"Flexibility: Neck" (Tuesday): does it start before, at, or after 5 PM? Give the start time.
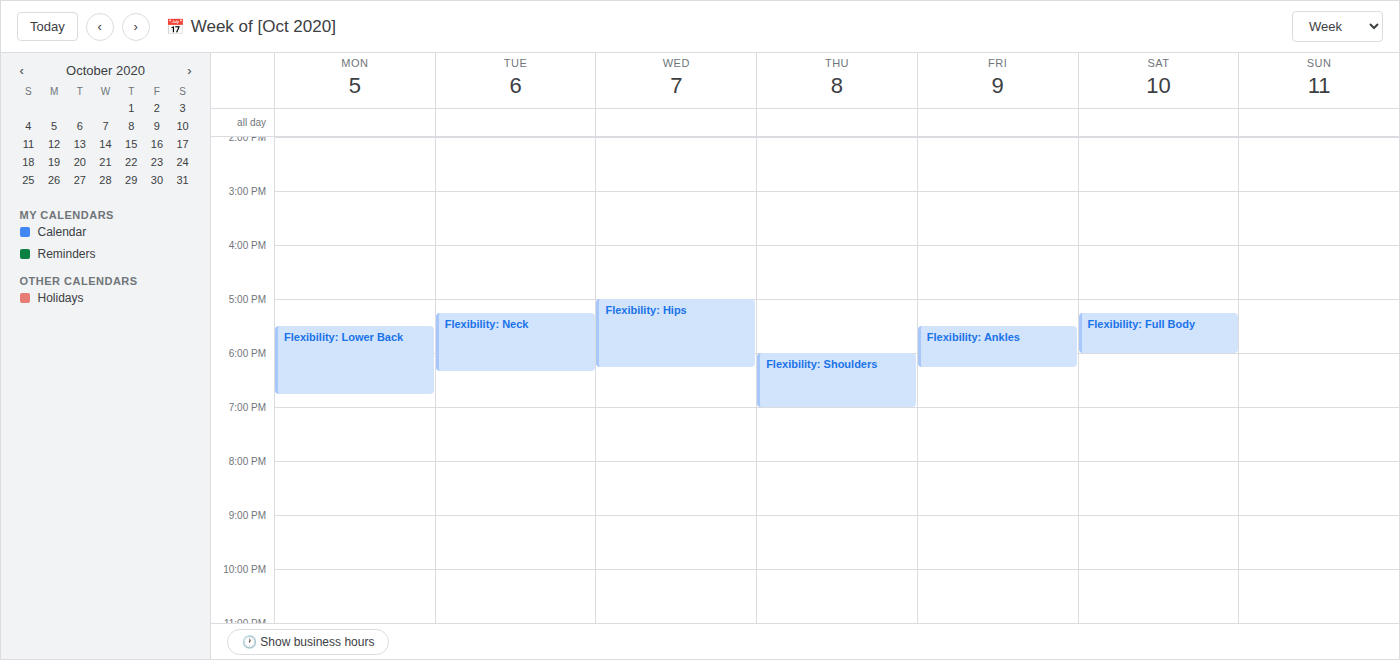
5:15 PM -- after 5 PM, 15 minutes below the 5 PM line.